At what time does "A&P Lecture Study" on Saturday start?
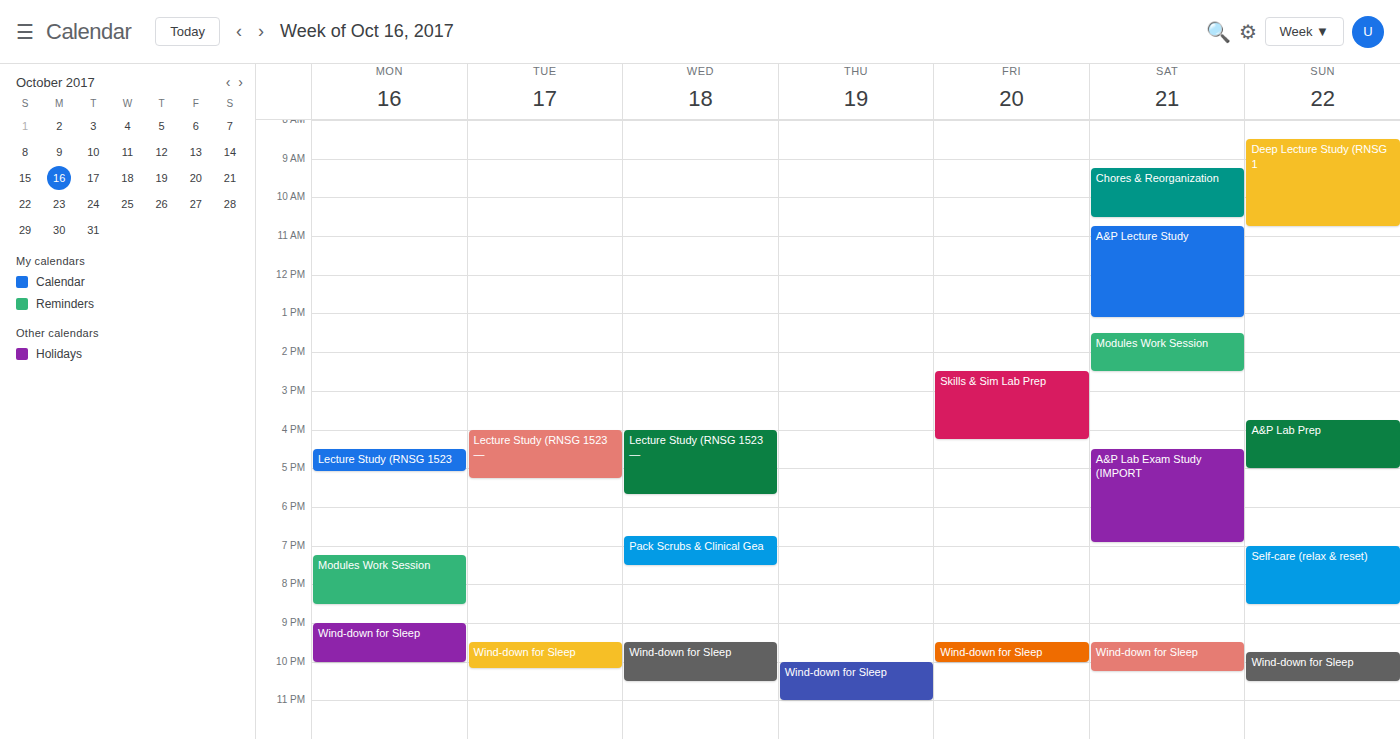
10:45 AM